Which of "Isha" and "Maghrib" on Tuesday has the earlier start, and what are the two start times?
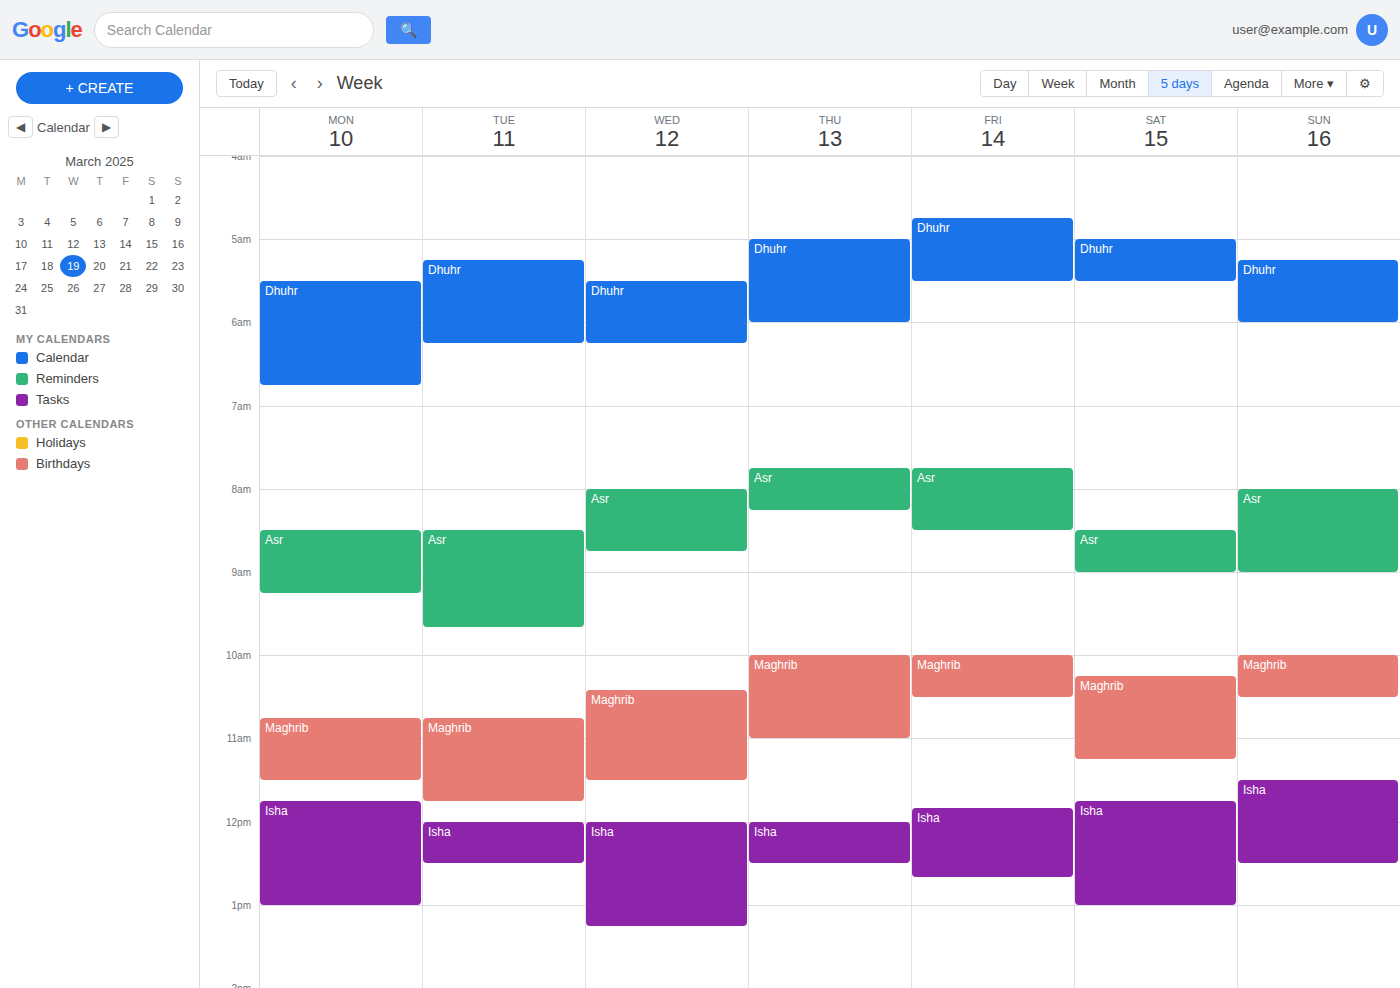
"Maghrib" 10:45 AM; "Isha" 12:00 PM.